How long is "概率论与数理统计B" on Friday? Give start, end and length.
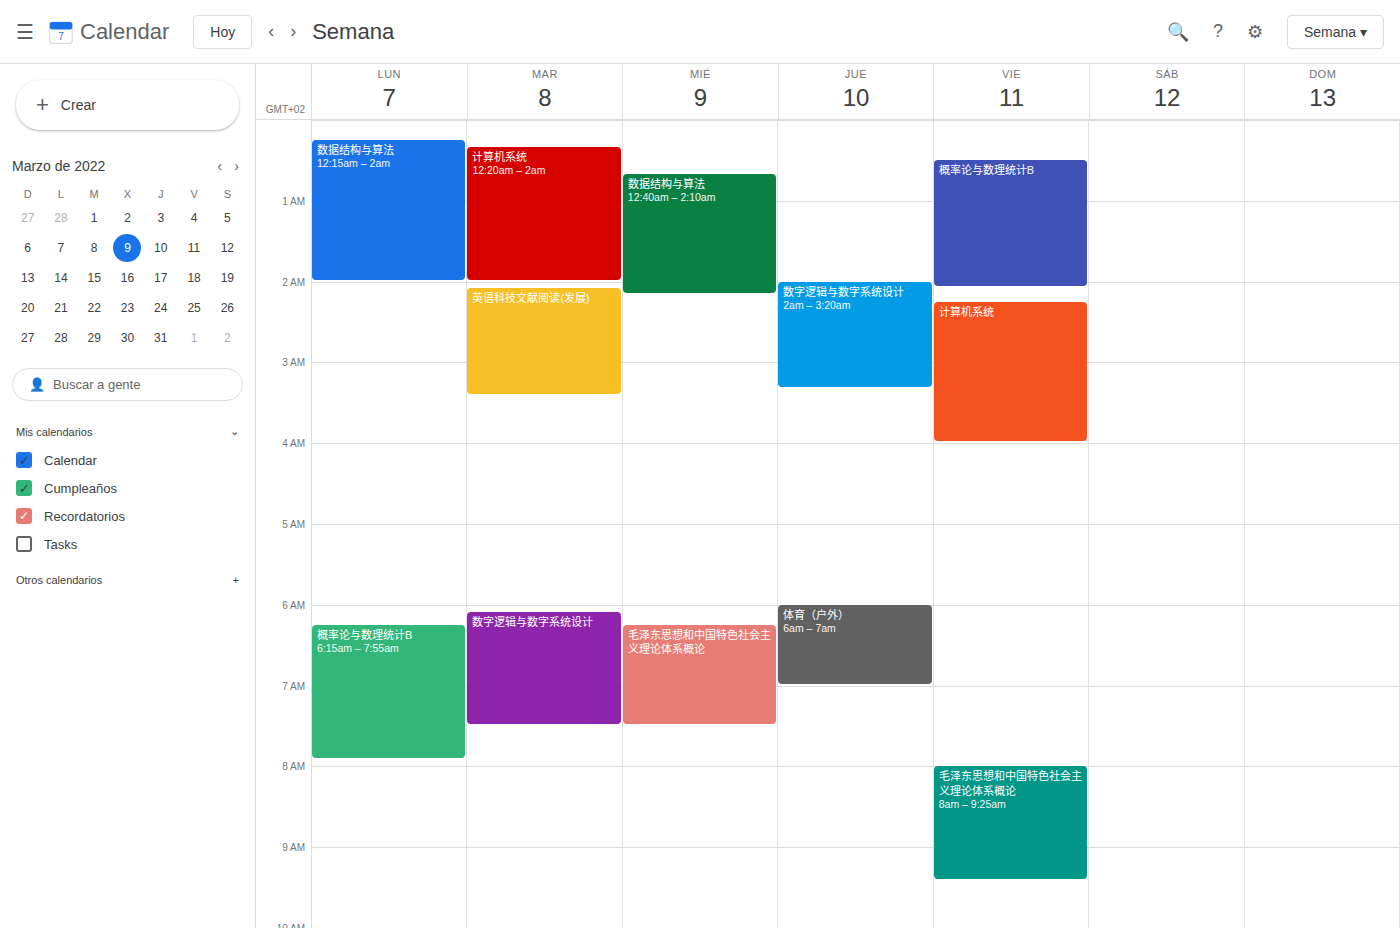
00:30 to 02:05, 1 hour 35 minutes